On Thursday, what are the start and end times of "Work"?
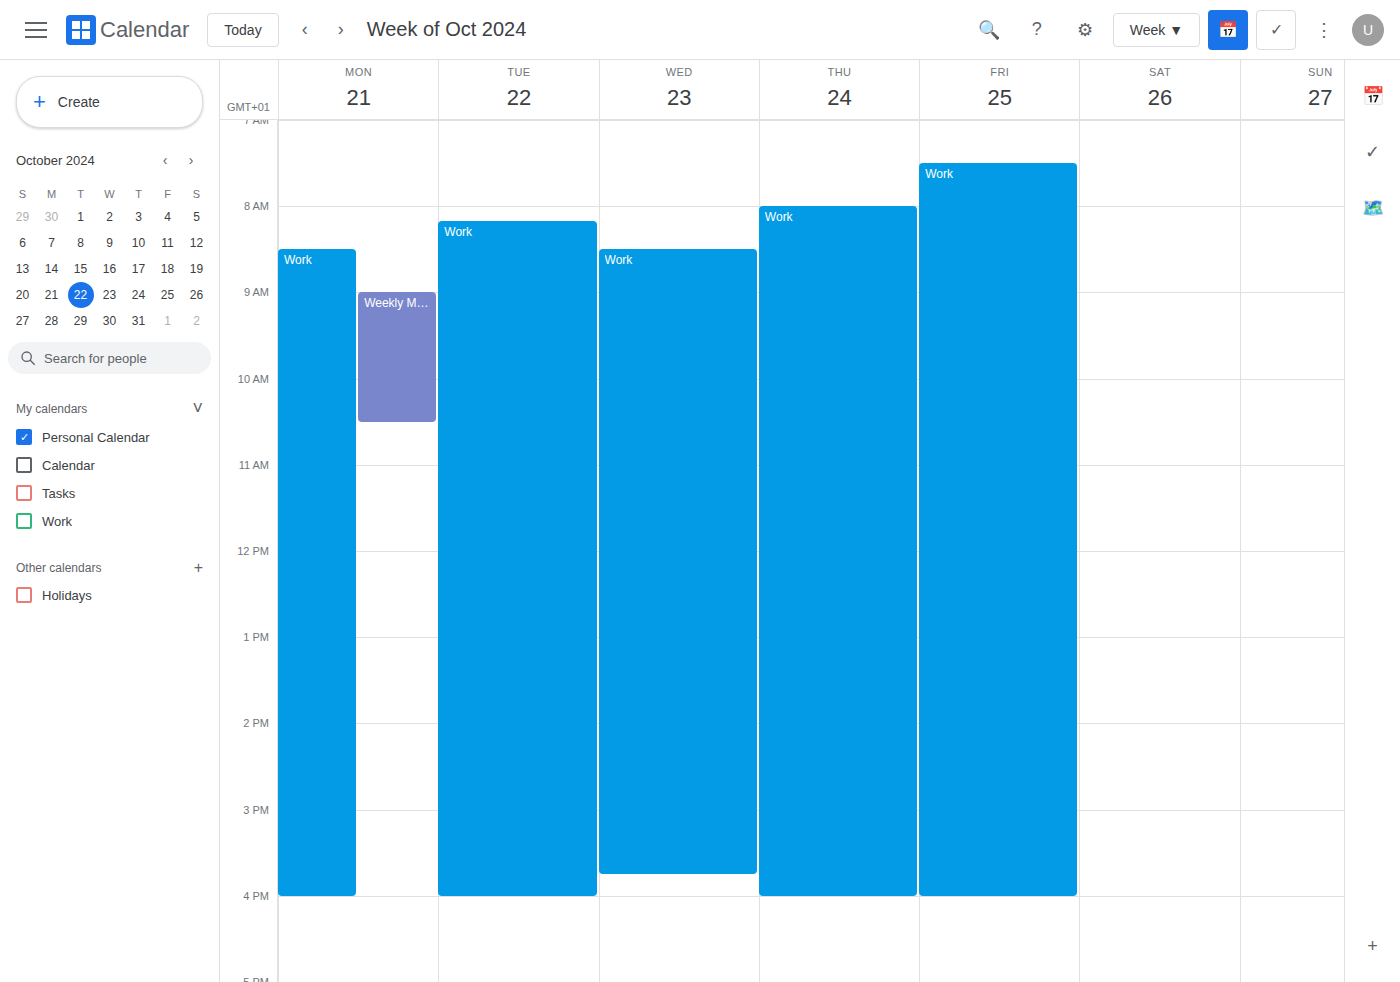
8:00 AM to 4:00 PM